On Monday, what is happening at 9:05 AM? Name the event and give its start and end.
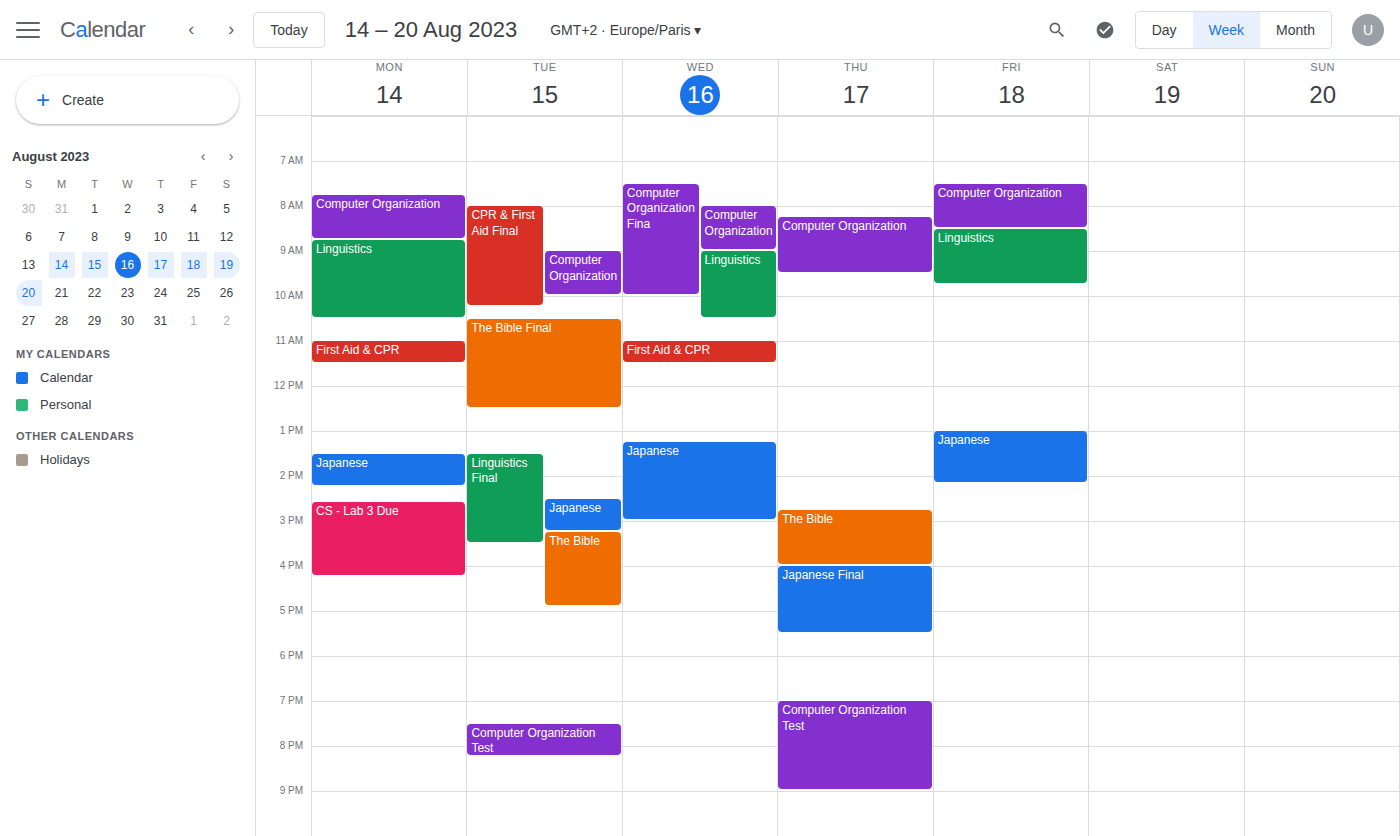
"Linguistics", 8:45 AM to 10:30 AM